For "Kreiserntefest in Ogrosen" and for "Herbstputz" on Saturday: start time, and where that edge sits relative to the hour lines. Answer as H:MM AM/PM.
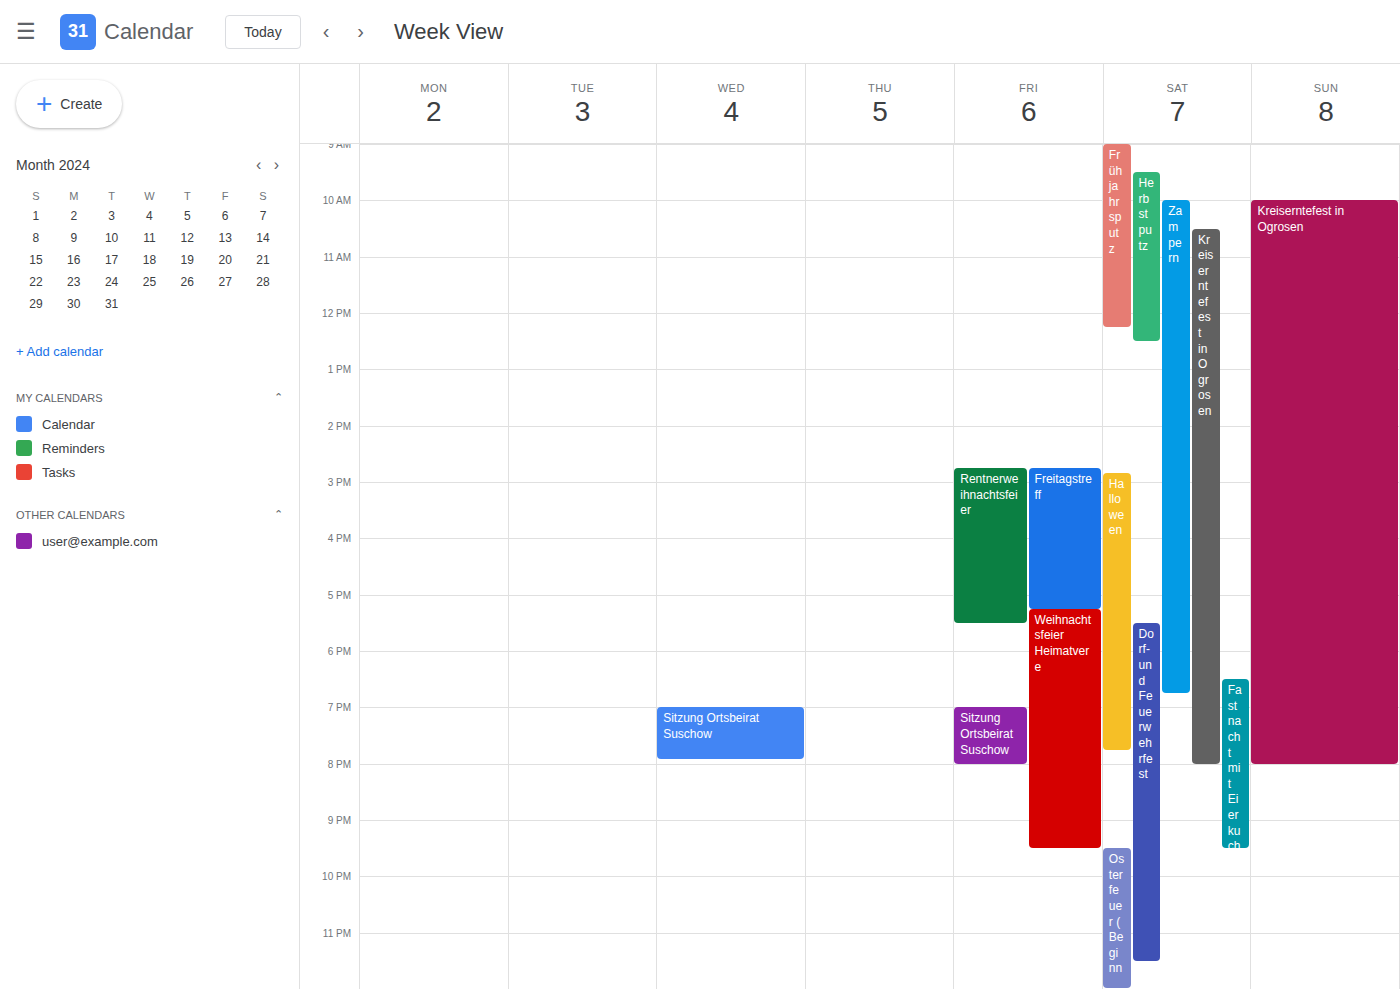
"Kreiserntefest in Ogrosen": 10:30 AM, halfway between the 10 AM and 11 AM lines. "Herbstputz": 9:30 AM, halfway between the 9 AM and 10 AM lines.